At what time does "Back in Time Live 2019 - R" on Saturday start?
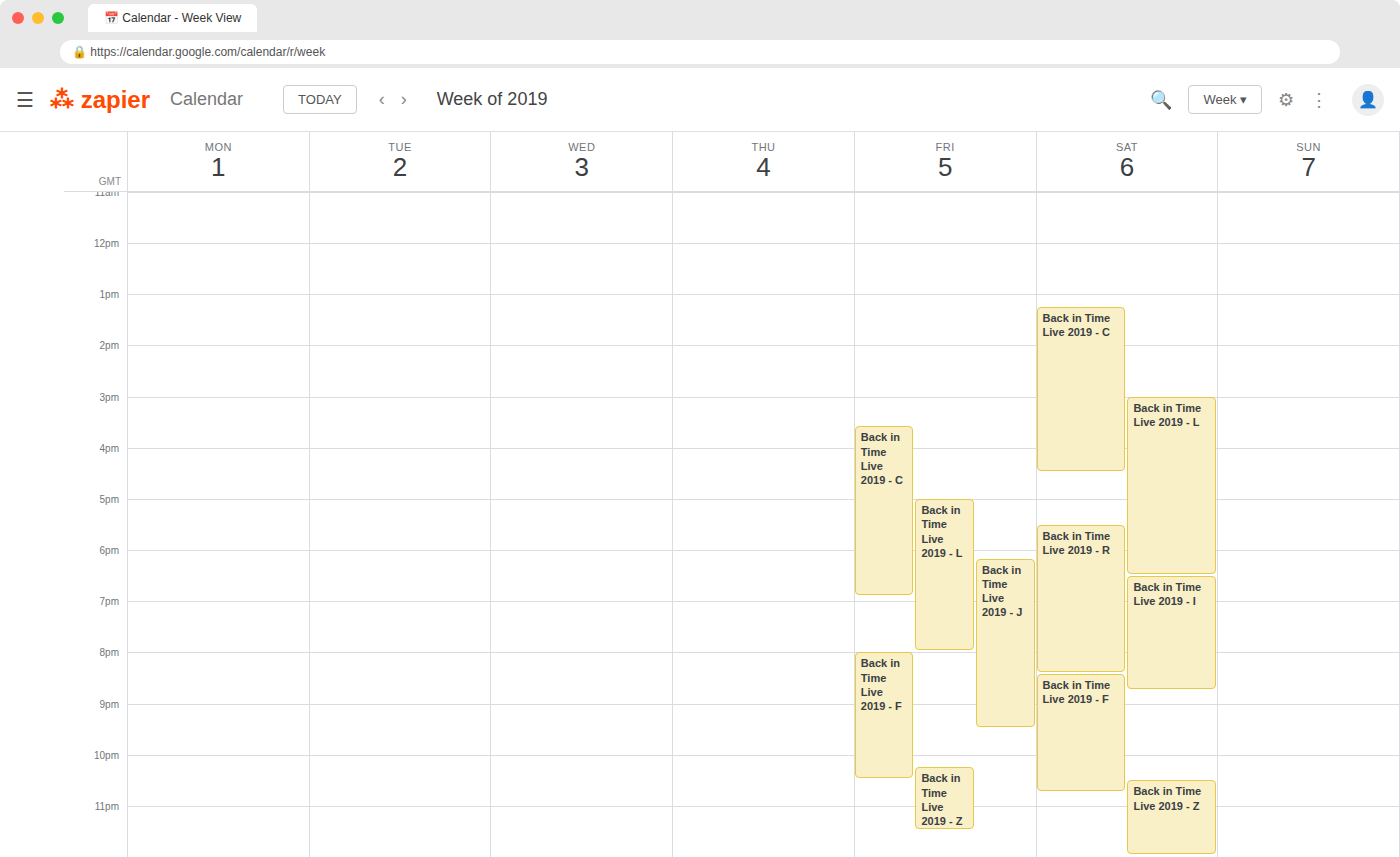
5:30 PM